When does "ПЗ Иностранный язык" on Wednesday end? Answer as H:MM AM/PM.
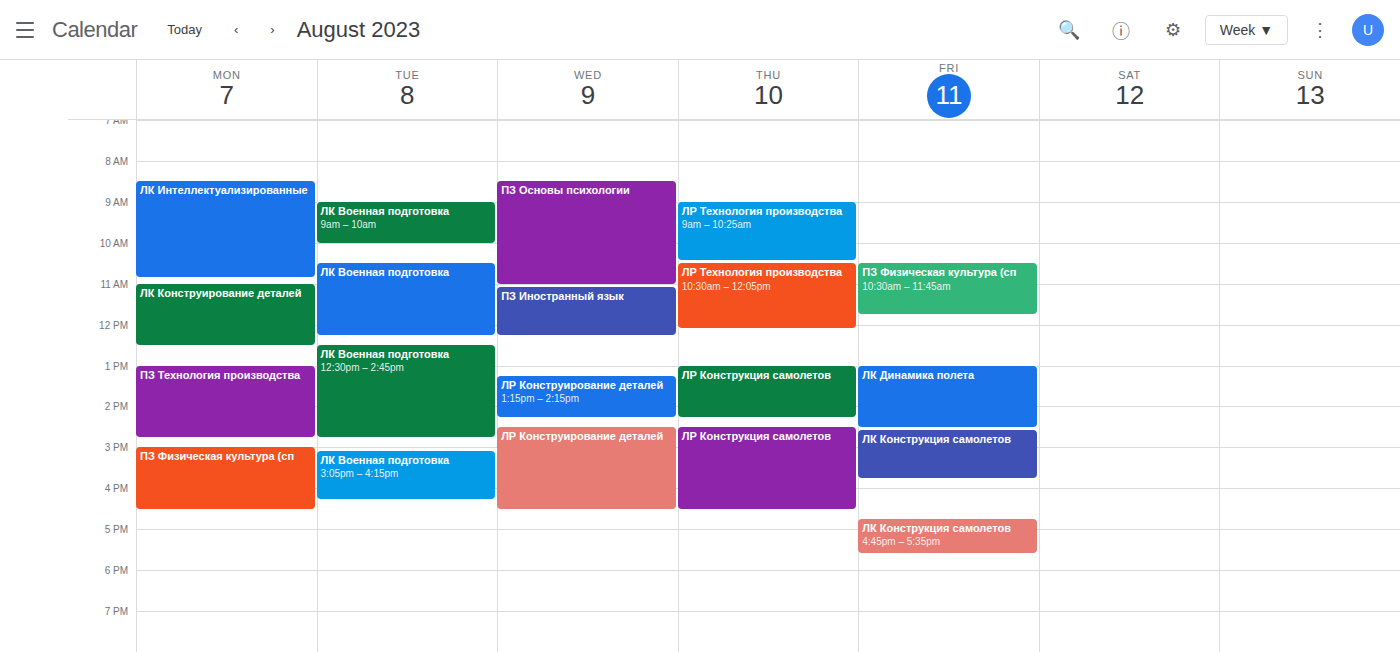
12:15 PM